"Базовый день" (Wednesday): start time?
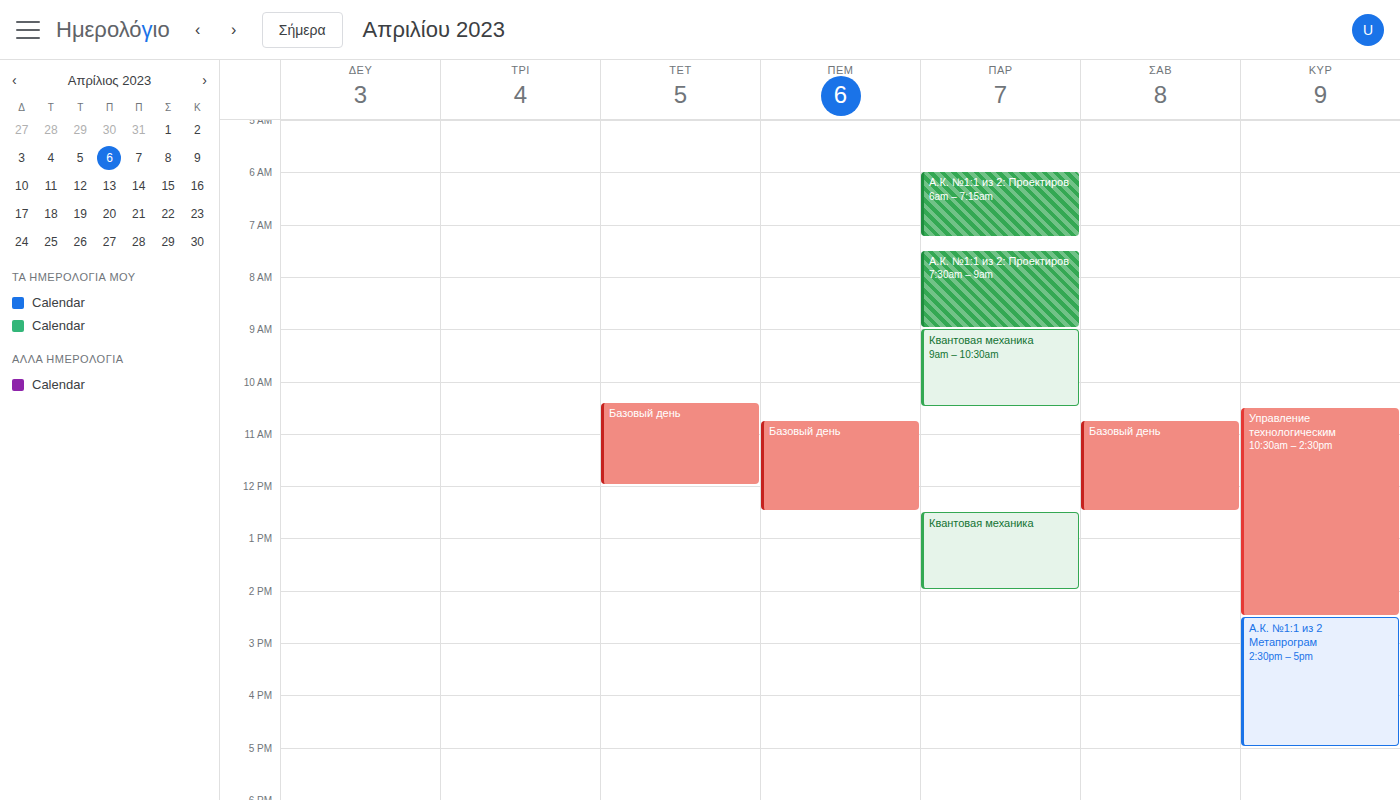
10:25 AM